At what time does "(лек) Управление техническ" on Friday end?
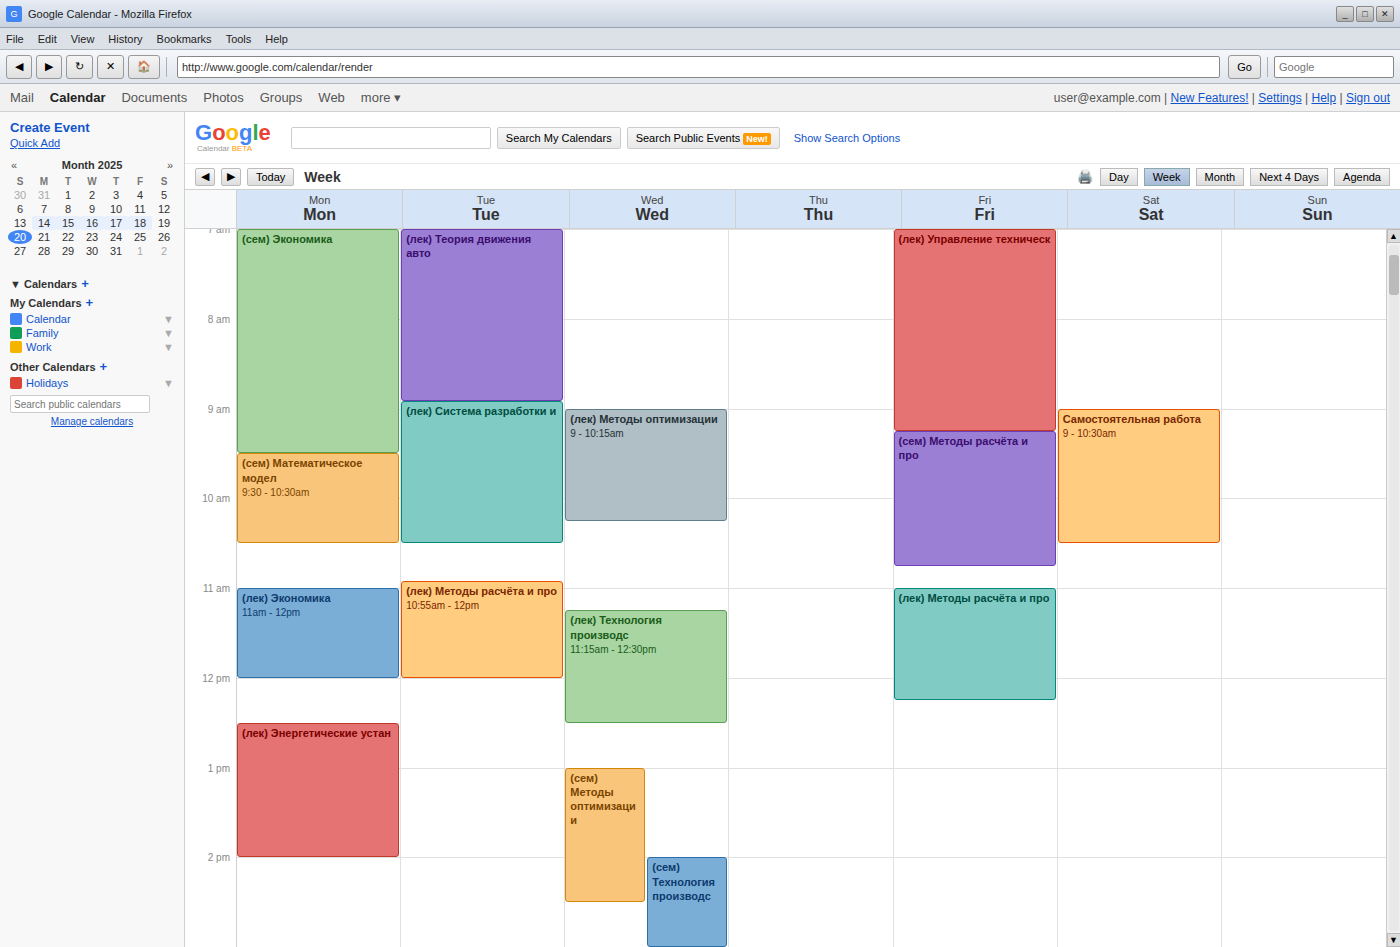
9:15 AM